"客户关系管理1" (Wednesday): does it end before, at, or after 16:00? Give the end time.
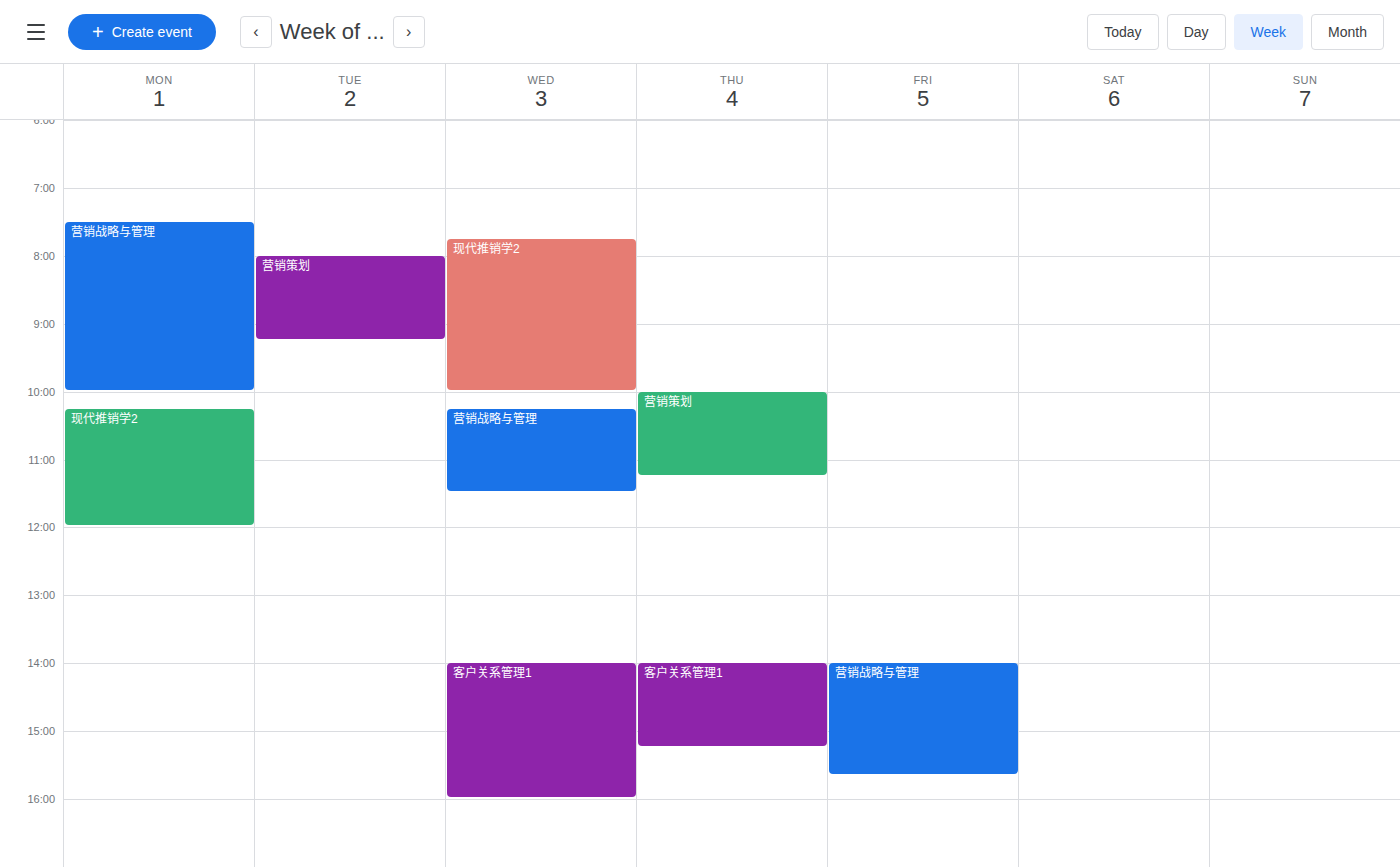
16:00 -- exactly at 16:00, on the 16:00 line.